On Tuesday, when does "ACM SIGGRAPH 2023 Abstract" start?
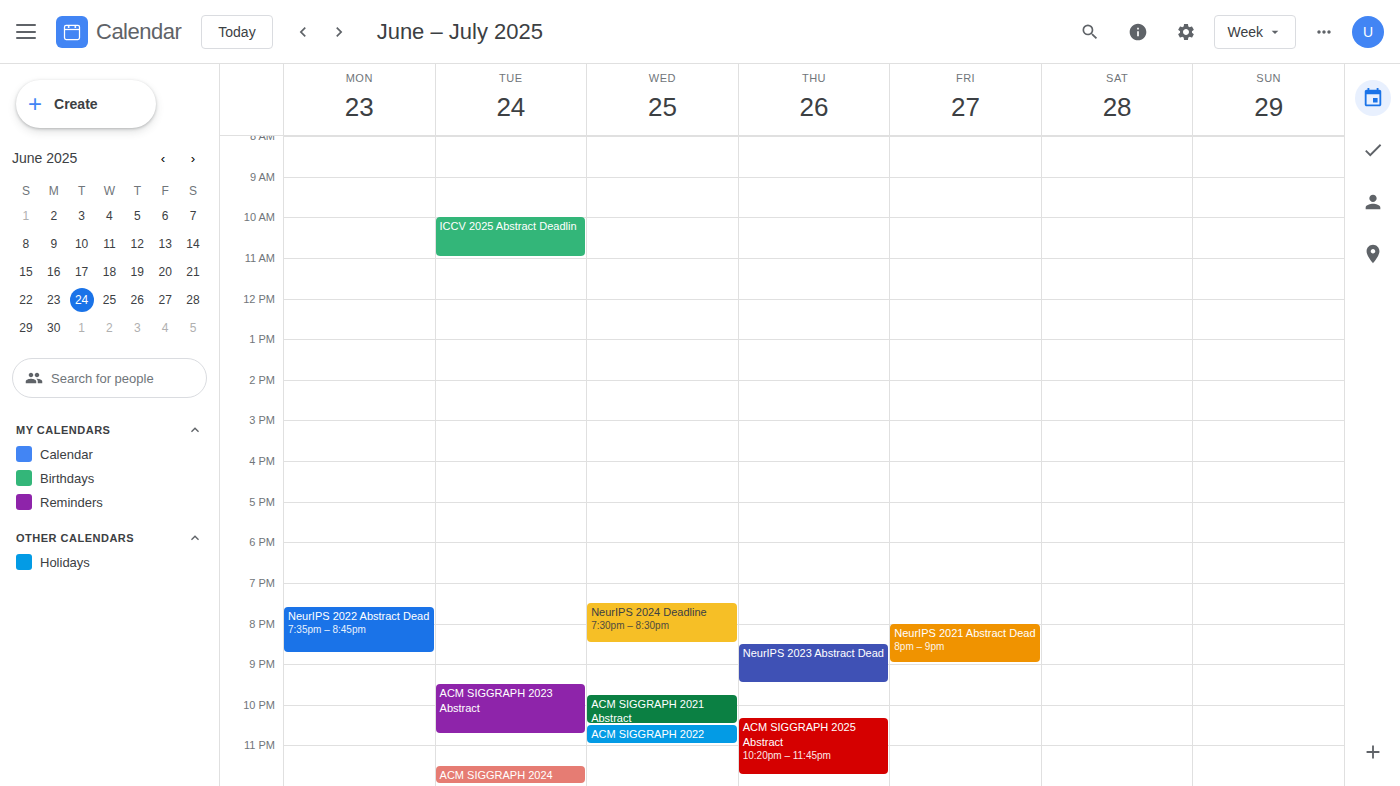
9:30 PM